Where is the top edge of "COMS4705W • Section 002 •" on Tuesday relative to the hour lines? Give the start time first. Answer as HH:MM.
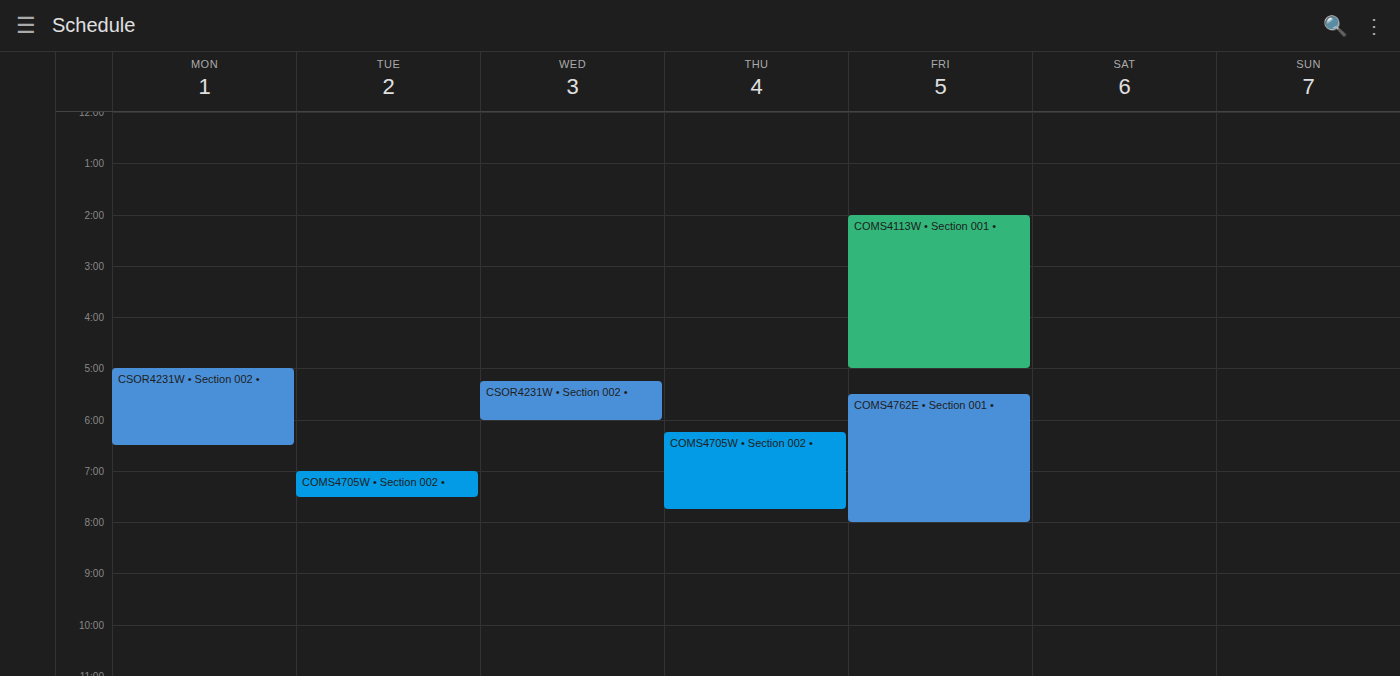
19:00 -- exactly on the 19:00 line.